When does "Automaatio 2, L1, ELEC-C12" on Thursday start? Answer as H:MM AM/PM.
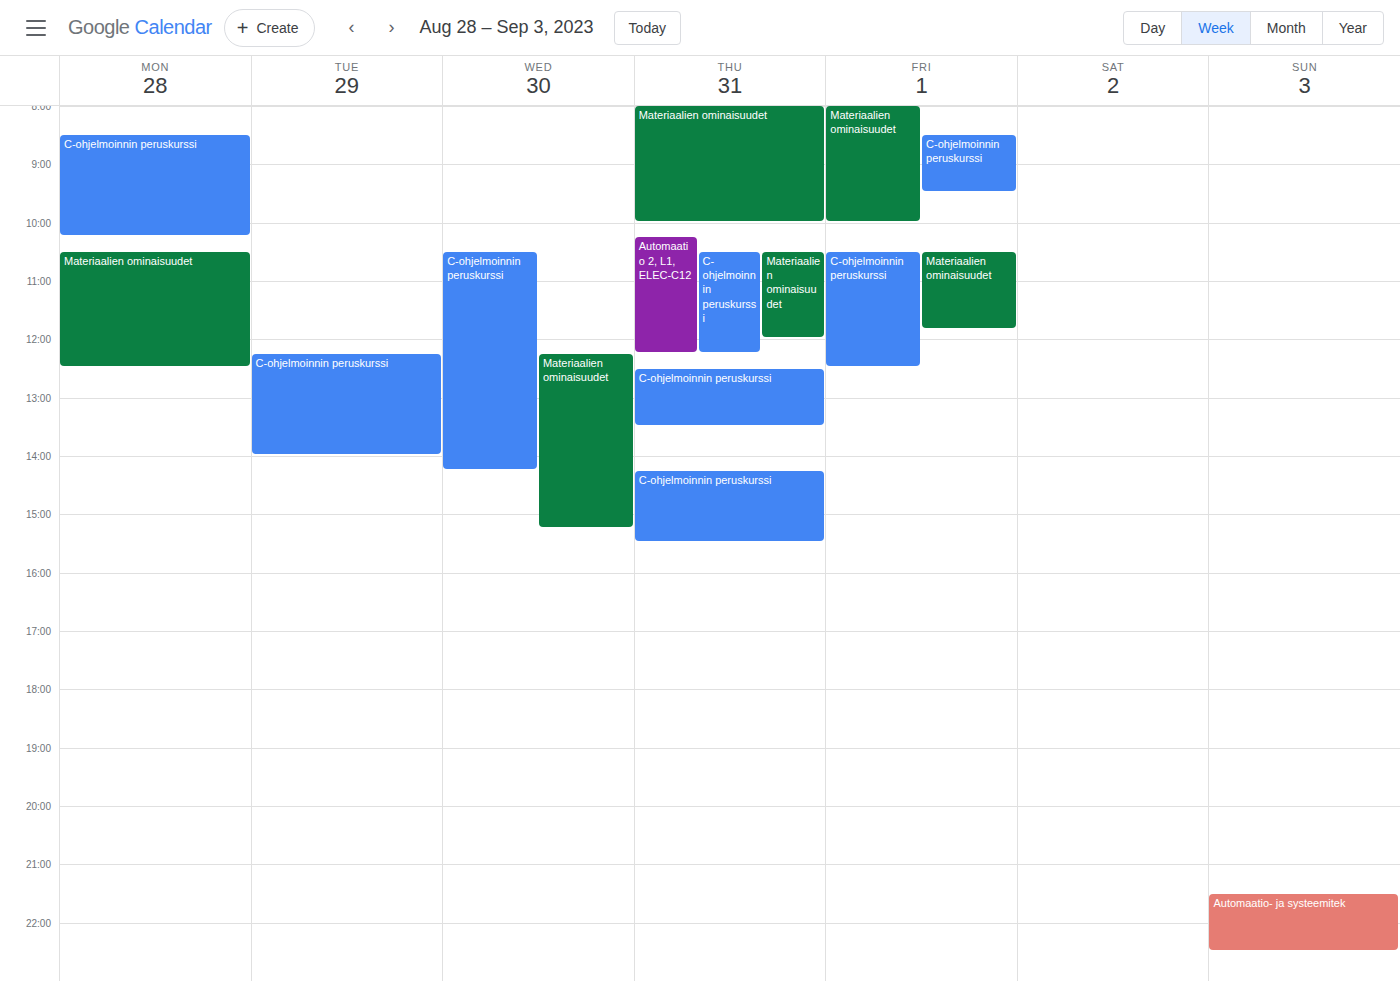
10:15 AM